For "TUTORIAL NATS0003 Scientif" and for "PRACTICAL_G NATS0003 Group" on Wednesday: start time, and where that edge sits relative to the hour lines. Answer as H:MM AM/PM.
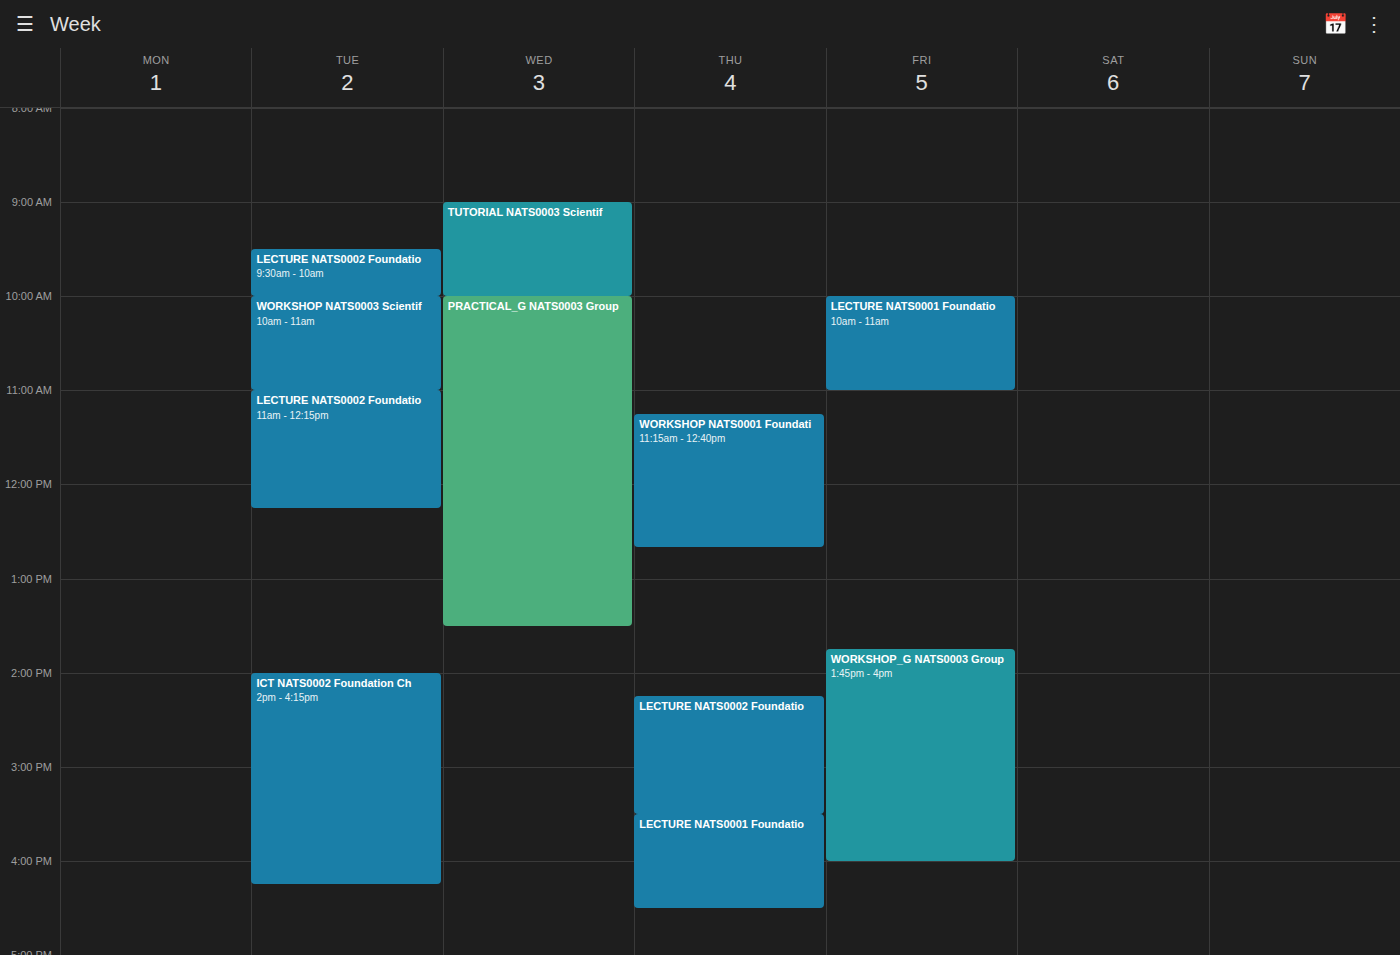
"TUTORIAL NATS0003 Scientif": 9:00 AM, exactly on the 9 AM line. "PRACTICAL_G NATS0003 Group": 10:00 AM, exactly on the 10 AM line.